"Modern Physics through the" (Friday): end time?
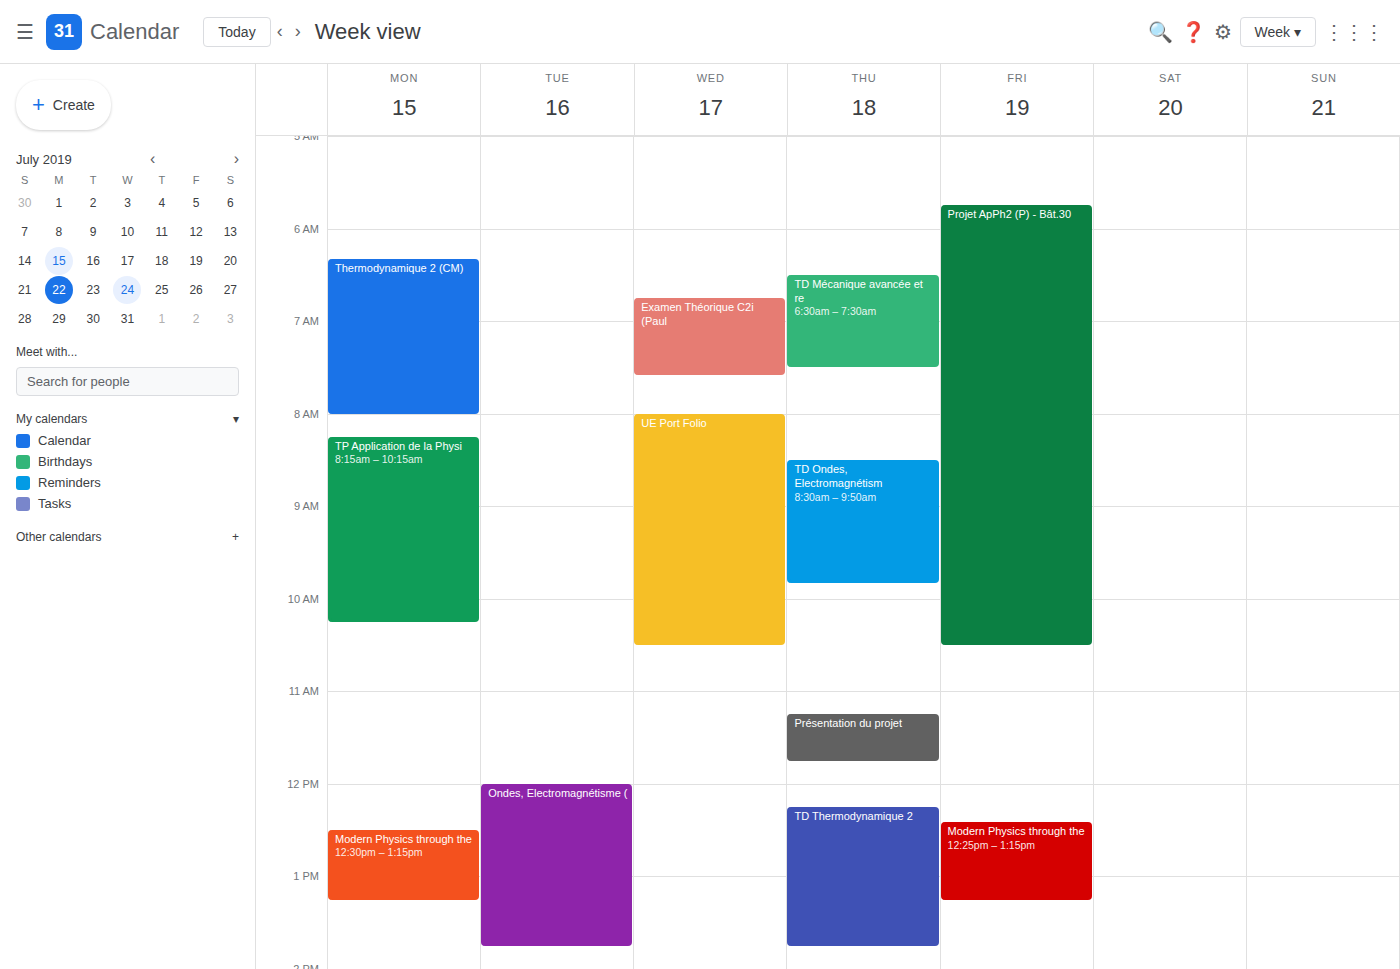
1:15 PM